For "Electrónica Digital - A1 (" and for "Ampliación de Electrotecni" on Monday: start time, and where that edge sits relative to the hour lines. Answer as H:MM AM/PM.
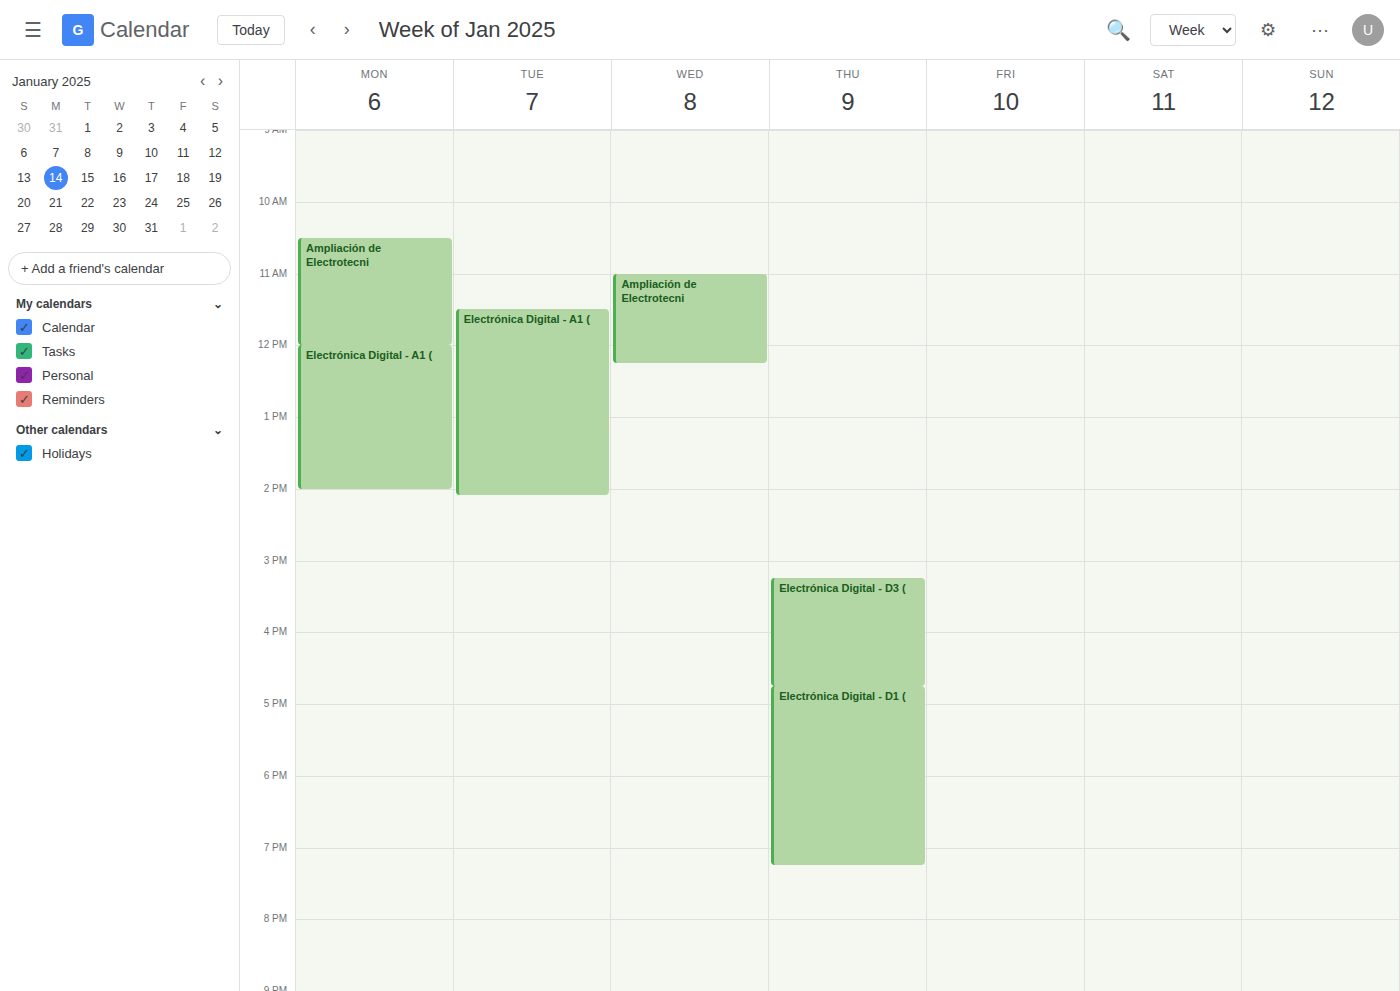
"Electrónica Digital - A1 (": 12:00 PM, exactly on the 12 PM line. "Ampliación de Electrotecni": 10:30 AM, halfway between the 10 AM and 11 AM lines.